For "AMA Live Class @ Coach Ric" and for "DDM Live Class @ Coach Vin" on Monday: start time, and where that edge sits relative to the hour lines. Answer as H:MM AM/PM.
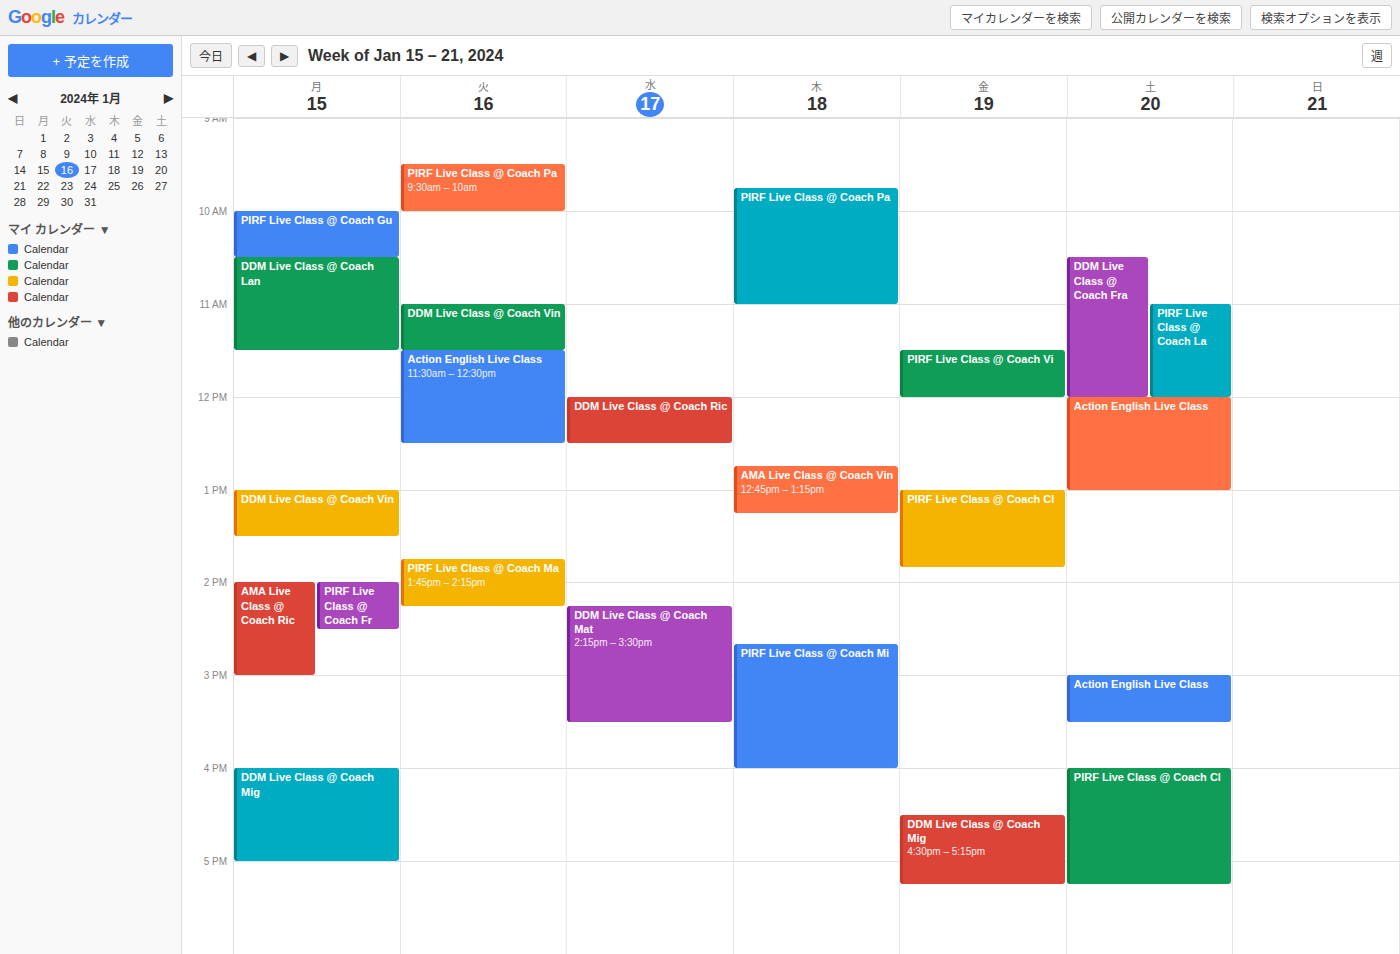
"AMA Live Class @ Coach Ric": 2:00 PM, exactly on the 2 PM line. "DDM Live Class @ Coach Vin": 1:00 PM, exactly on the 1 PM line.